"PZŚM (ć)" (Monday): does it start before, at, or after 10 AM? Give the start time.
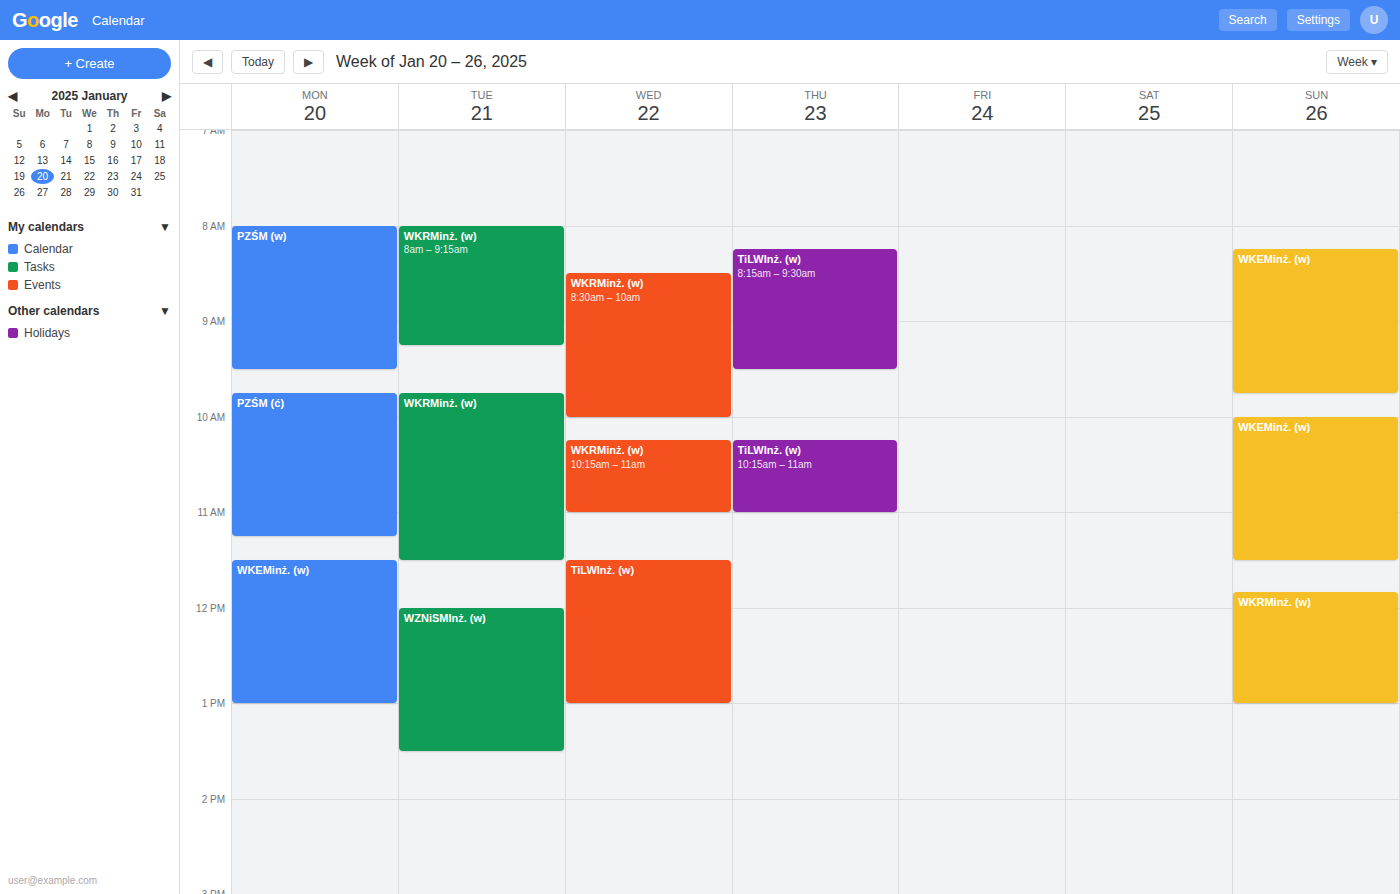
9:45 AM -- before 10 AM, 15 minutes above the 10 AM line.